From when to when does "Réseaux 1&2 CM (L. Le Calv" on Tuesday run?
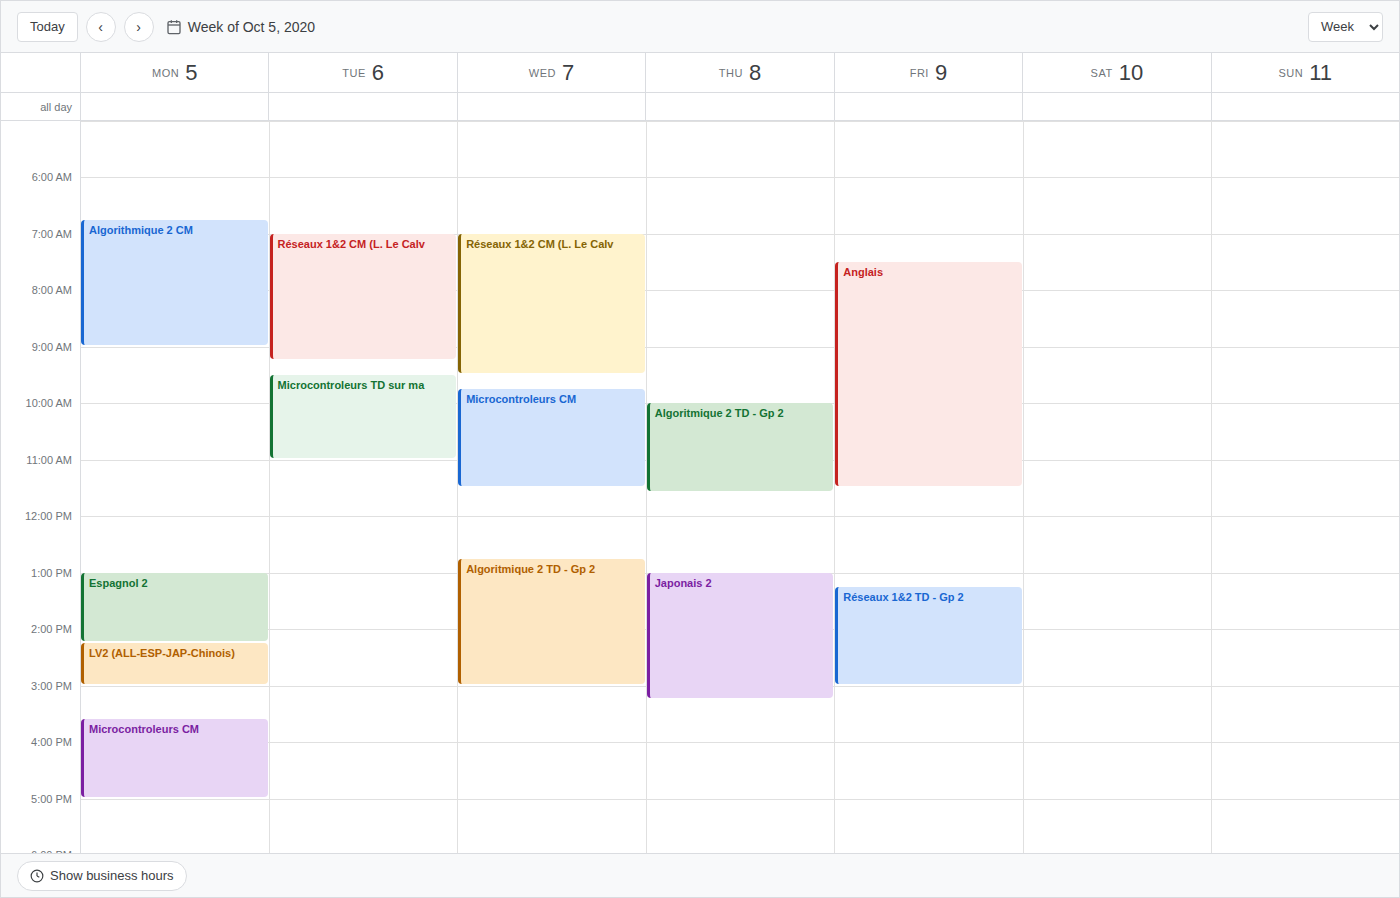
07:00 to 09:15